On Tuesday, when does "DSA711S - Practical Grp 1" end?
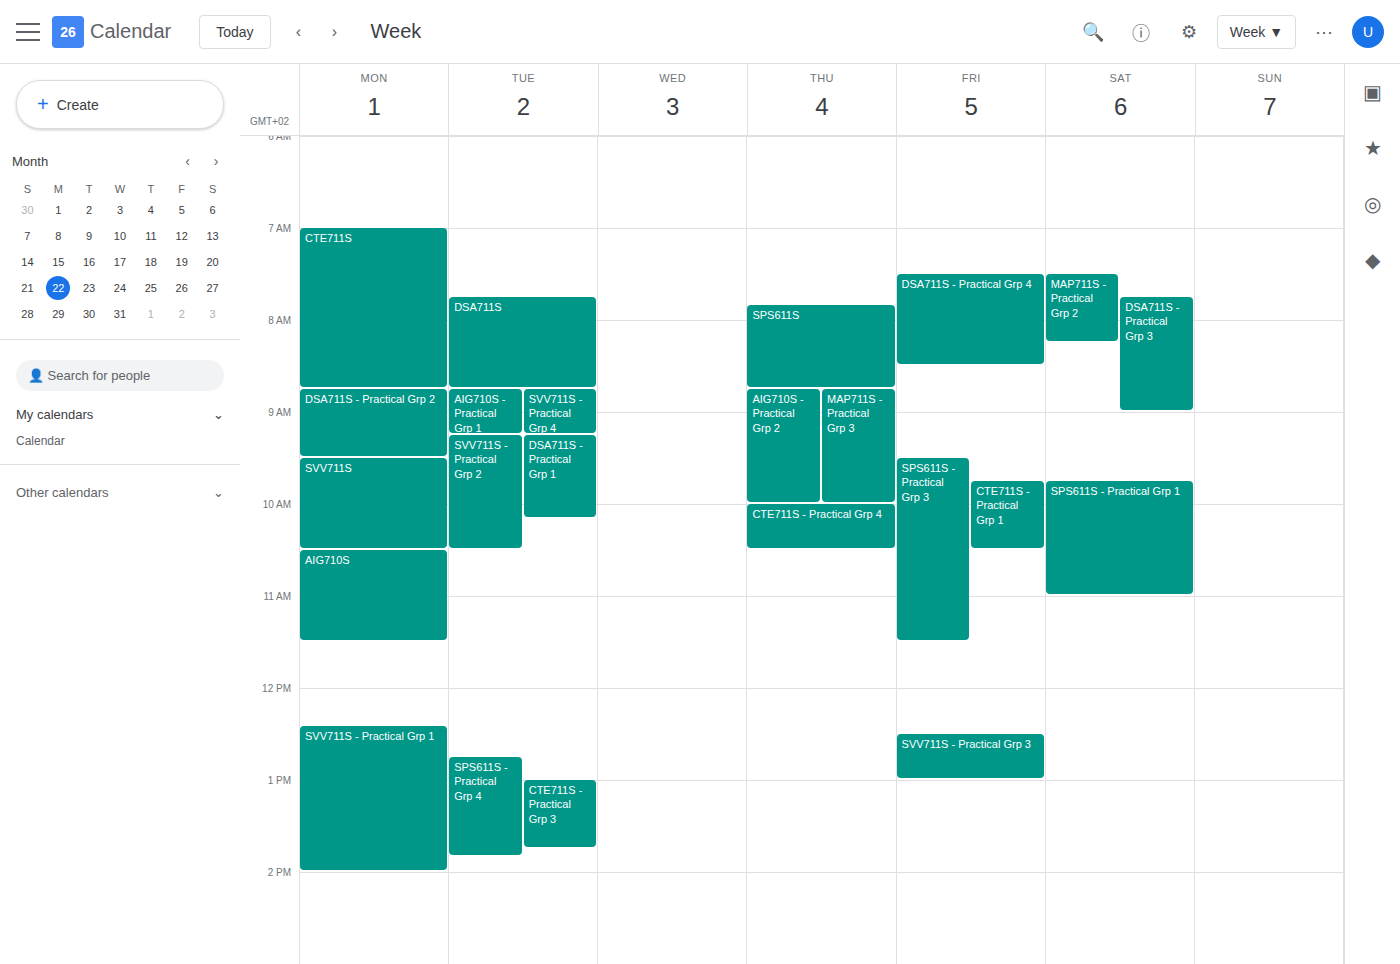
10:10 AM